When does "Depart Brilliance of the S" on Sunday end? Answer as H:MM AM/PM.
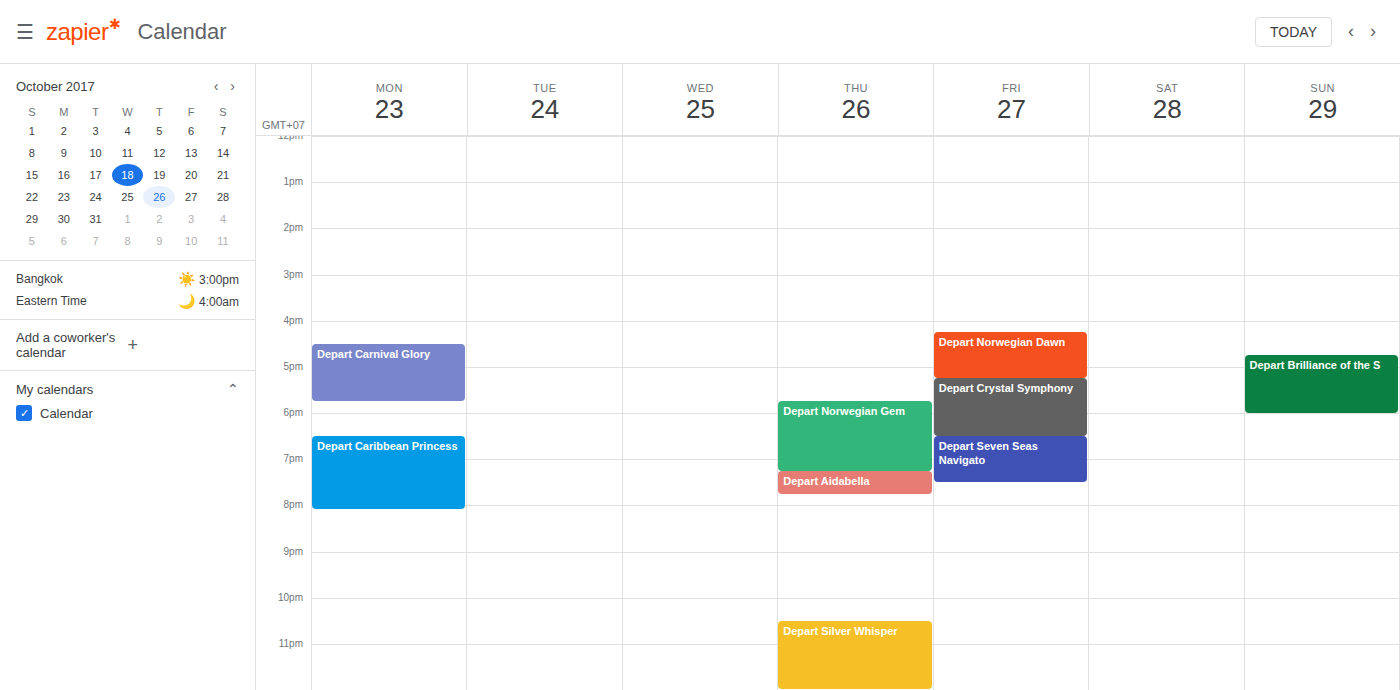
6:00 PM